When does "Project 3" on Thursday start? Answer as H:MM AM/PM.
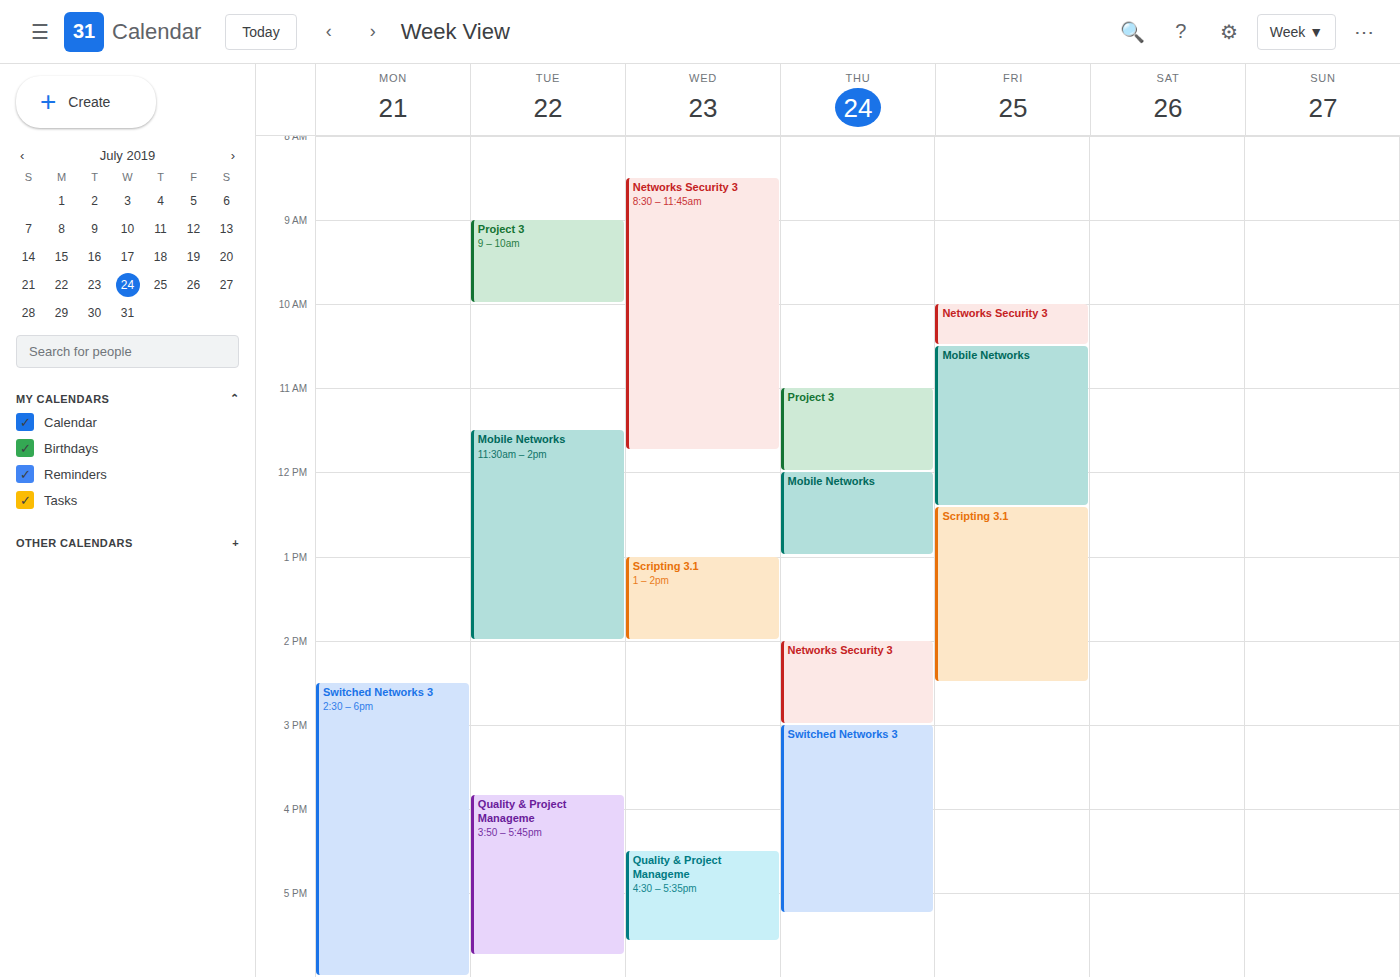
11:00 AM